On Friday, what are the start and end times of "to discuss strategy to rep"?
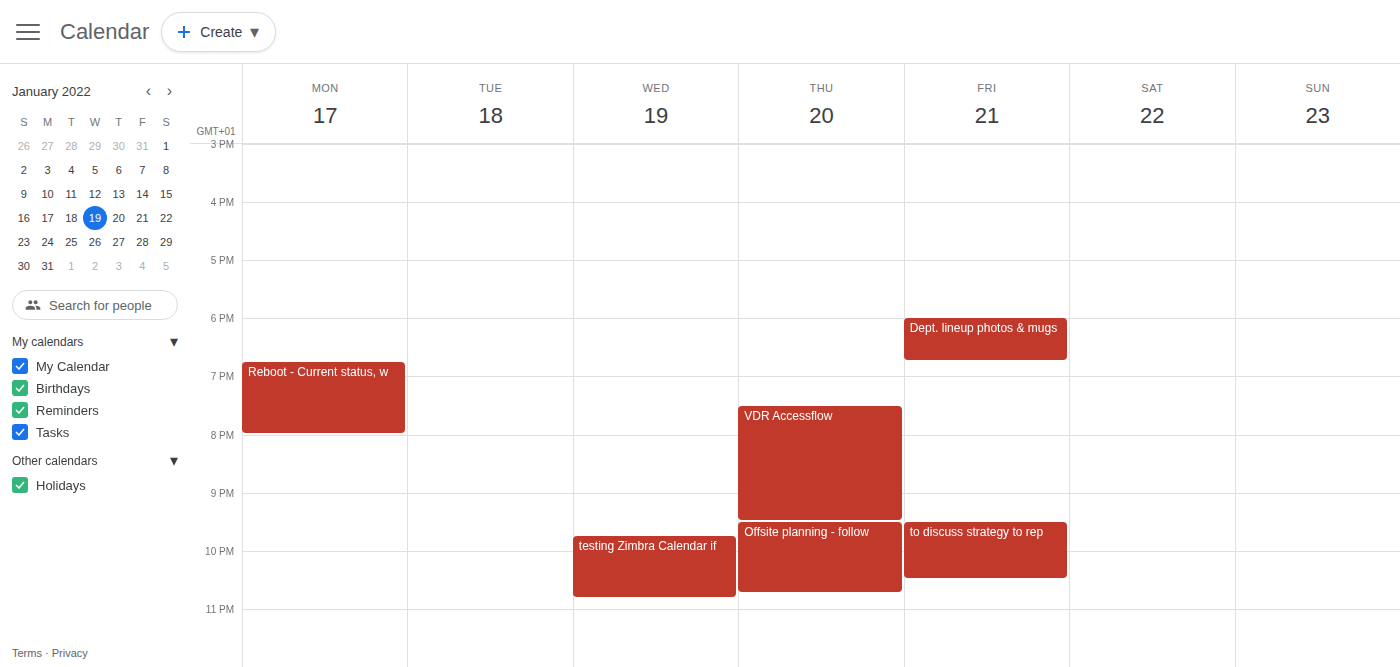
9:30 PM to 10:30 PM